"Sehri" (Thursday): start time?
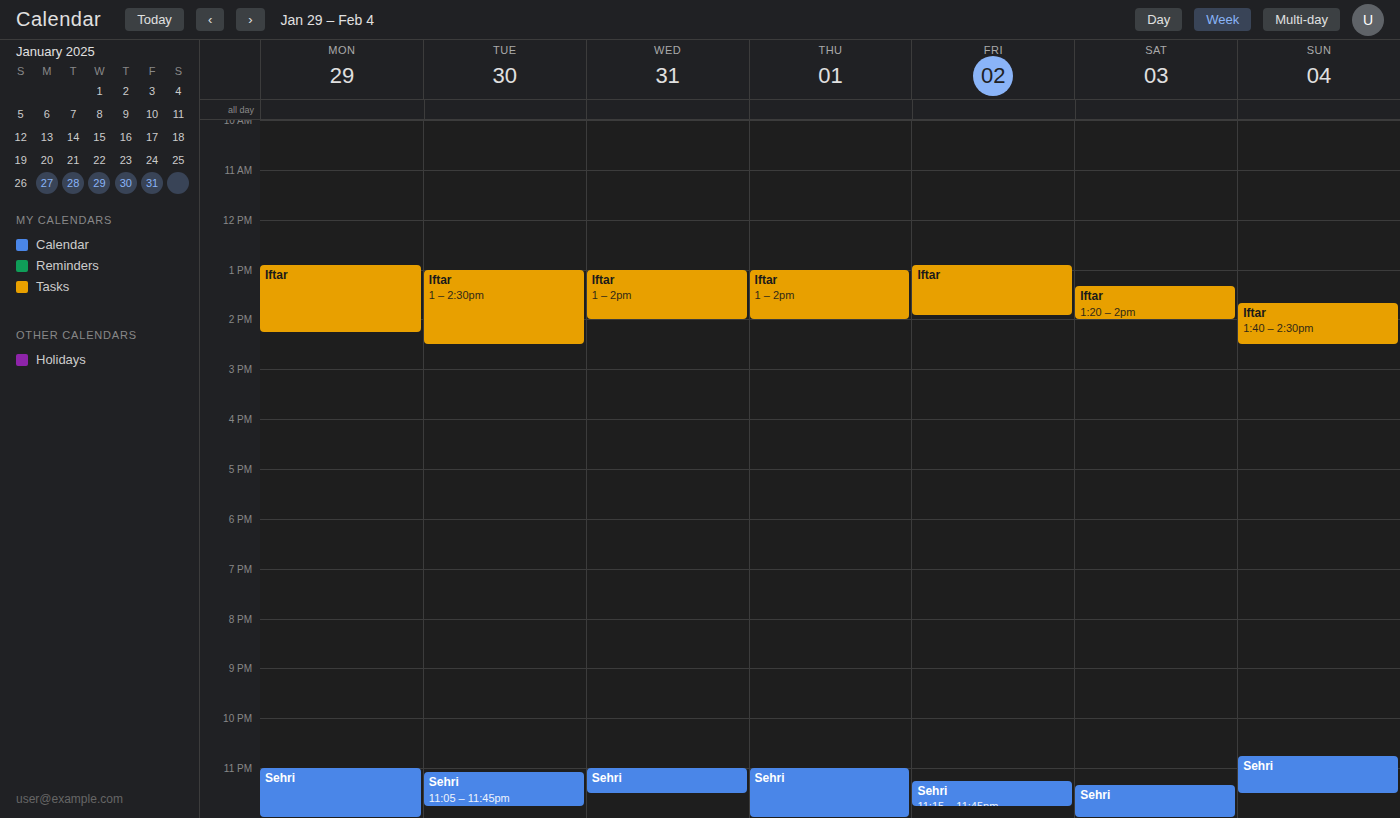
11:00 PM